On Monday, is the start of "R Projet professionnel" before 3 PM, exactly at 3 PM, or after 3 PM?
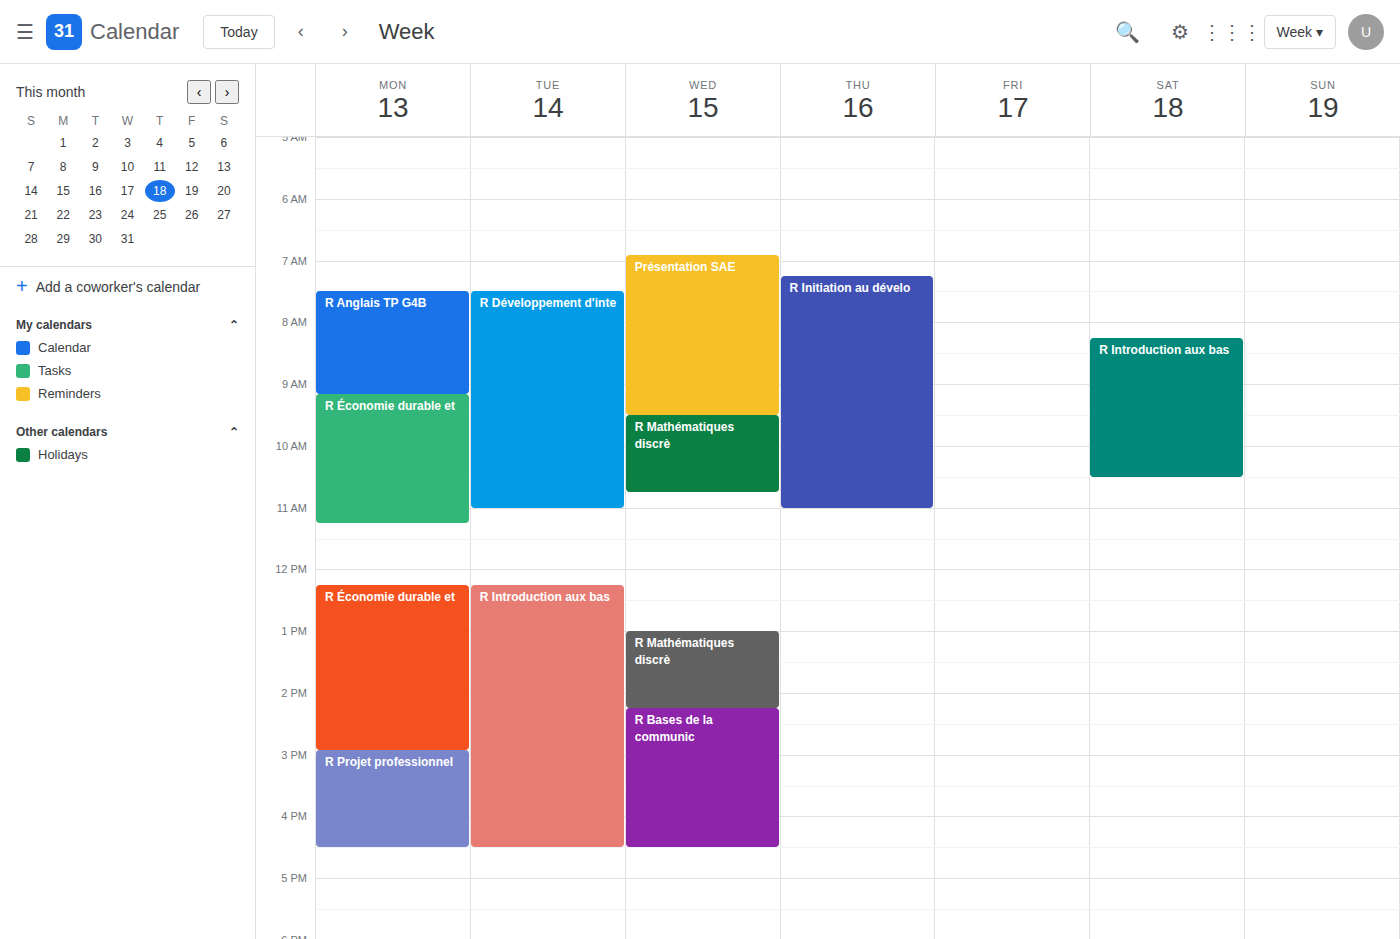
2:55 PM -- before 3 PM, 5 minutes above the 3 PM line.